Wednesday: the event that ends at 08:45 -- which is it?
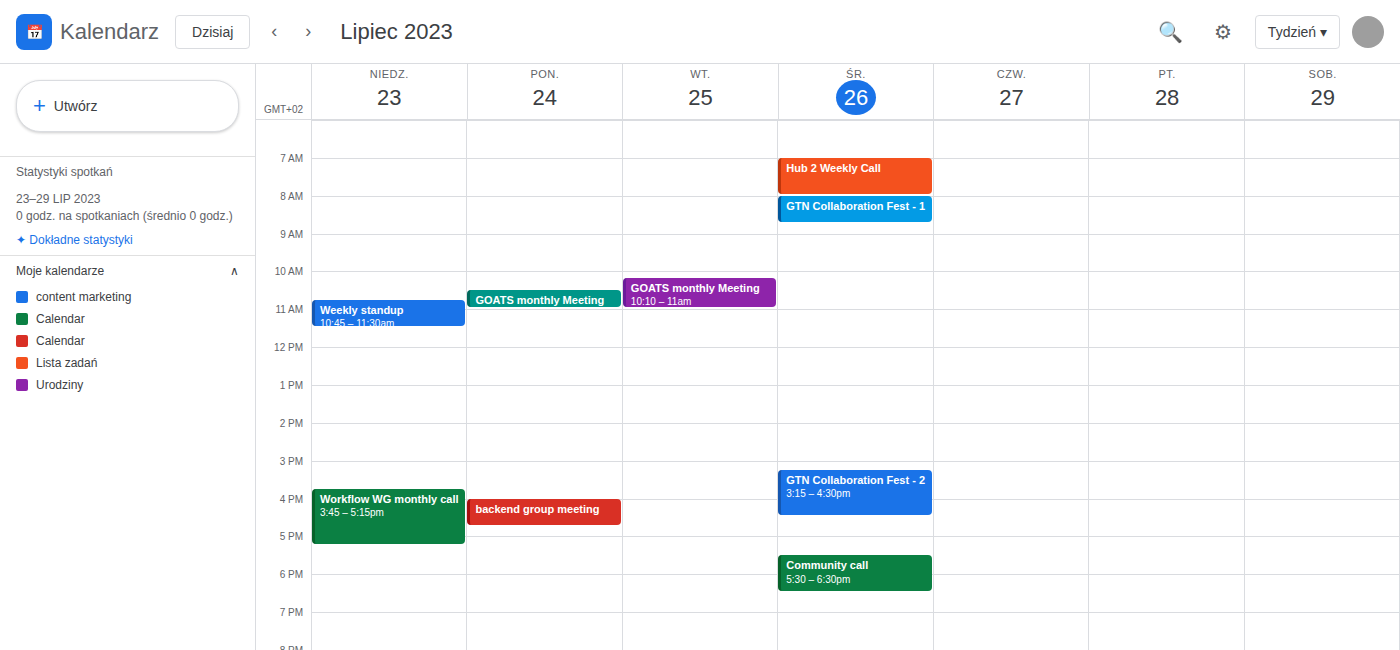
"GTN Collaboration Fest - 1"